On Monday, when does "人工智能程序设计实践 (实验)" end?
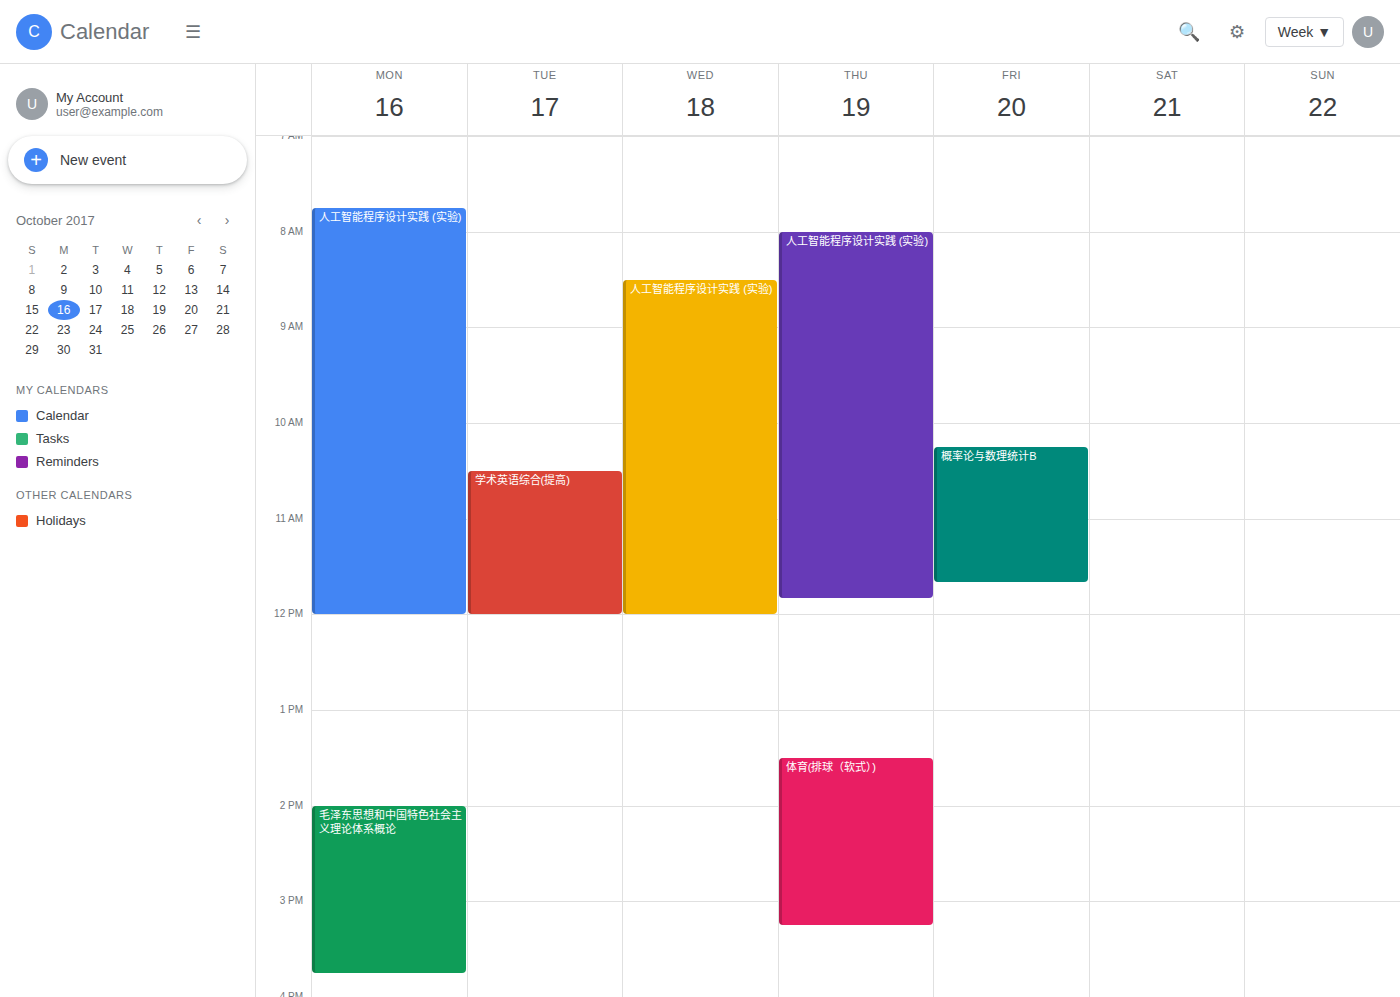
12:00 PM